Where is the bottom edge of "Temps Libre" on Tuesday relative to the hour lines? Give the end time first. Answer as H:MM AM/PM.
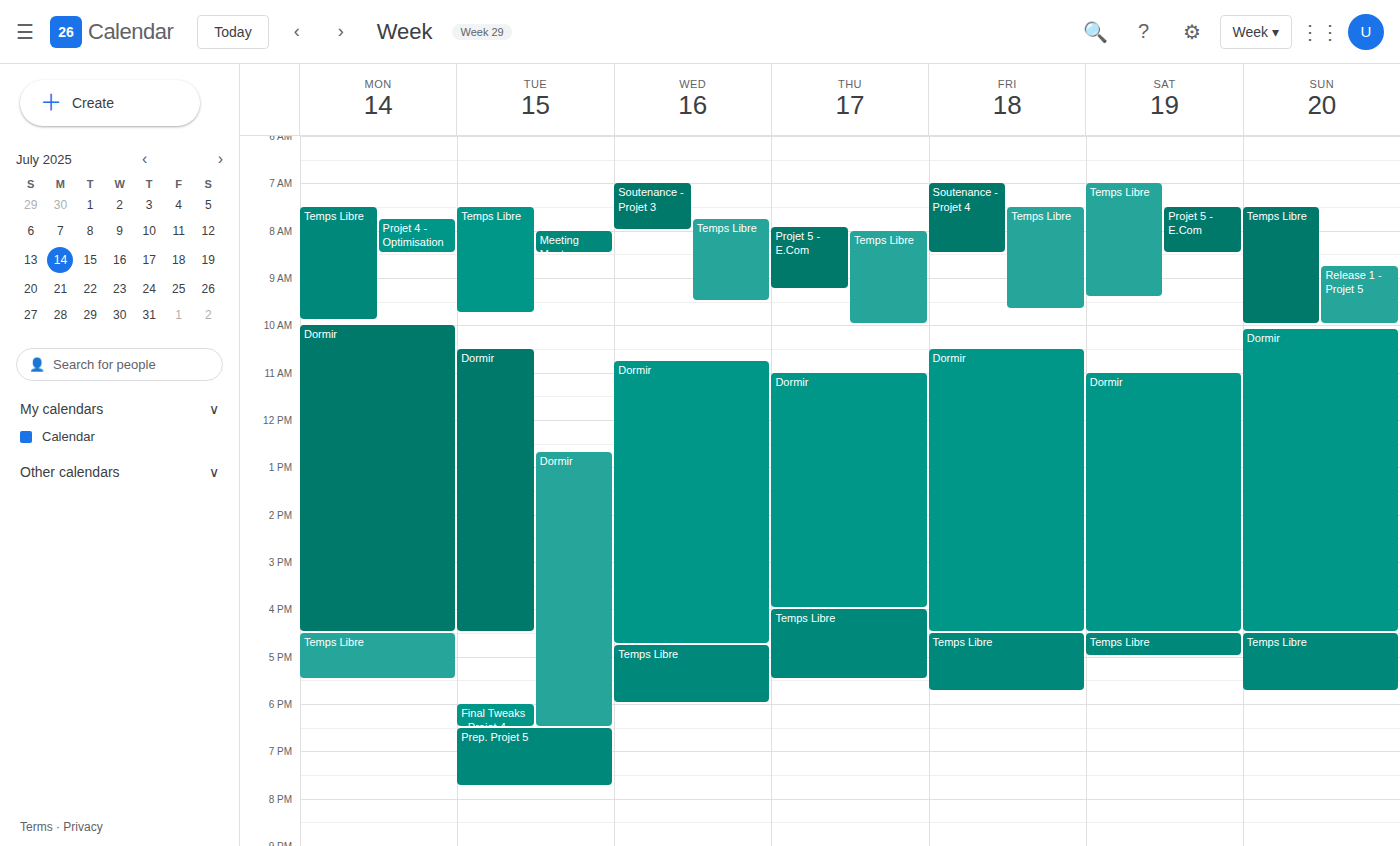
9:45 AM -- neither: three quarters of the way from the 9 AM line to the 10 AM line.